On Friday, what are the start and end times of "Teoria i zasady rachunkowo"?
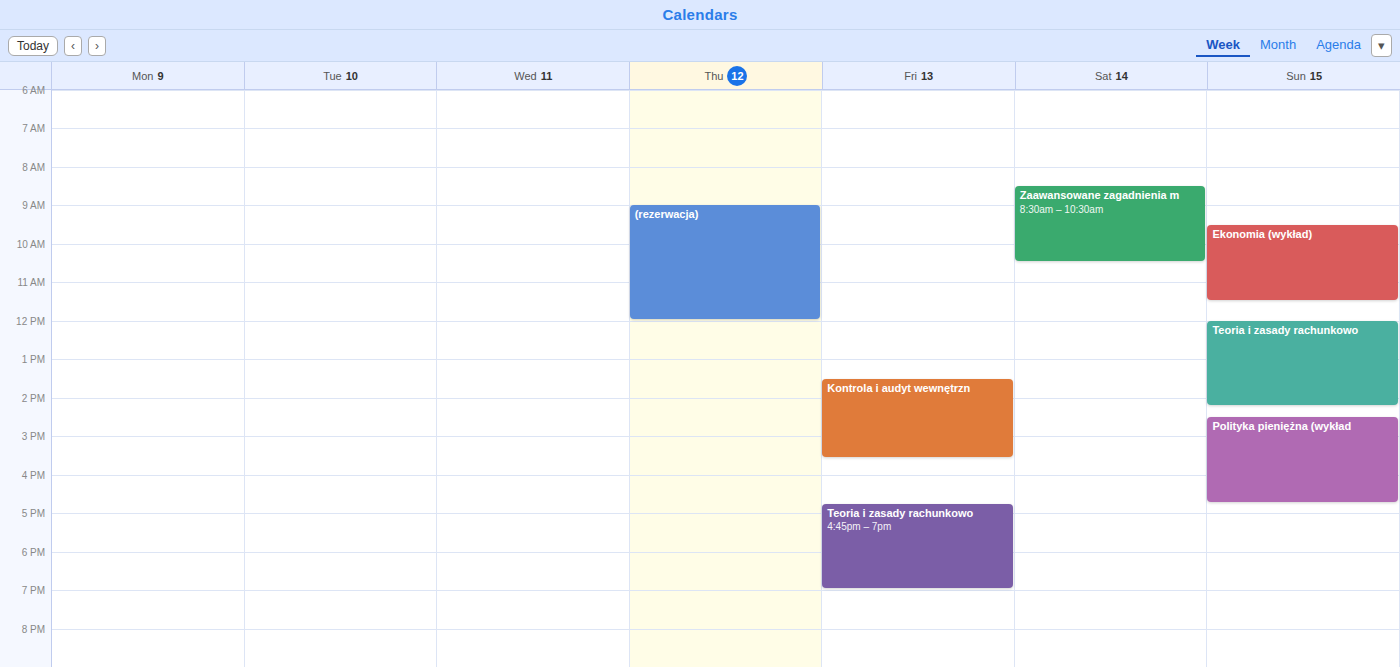
16:45 to 19:00